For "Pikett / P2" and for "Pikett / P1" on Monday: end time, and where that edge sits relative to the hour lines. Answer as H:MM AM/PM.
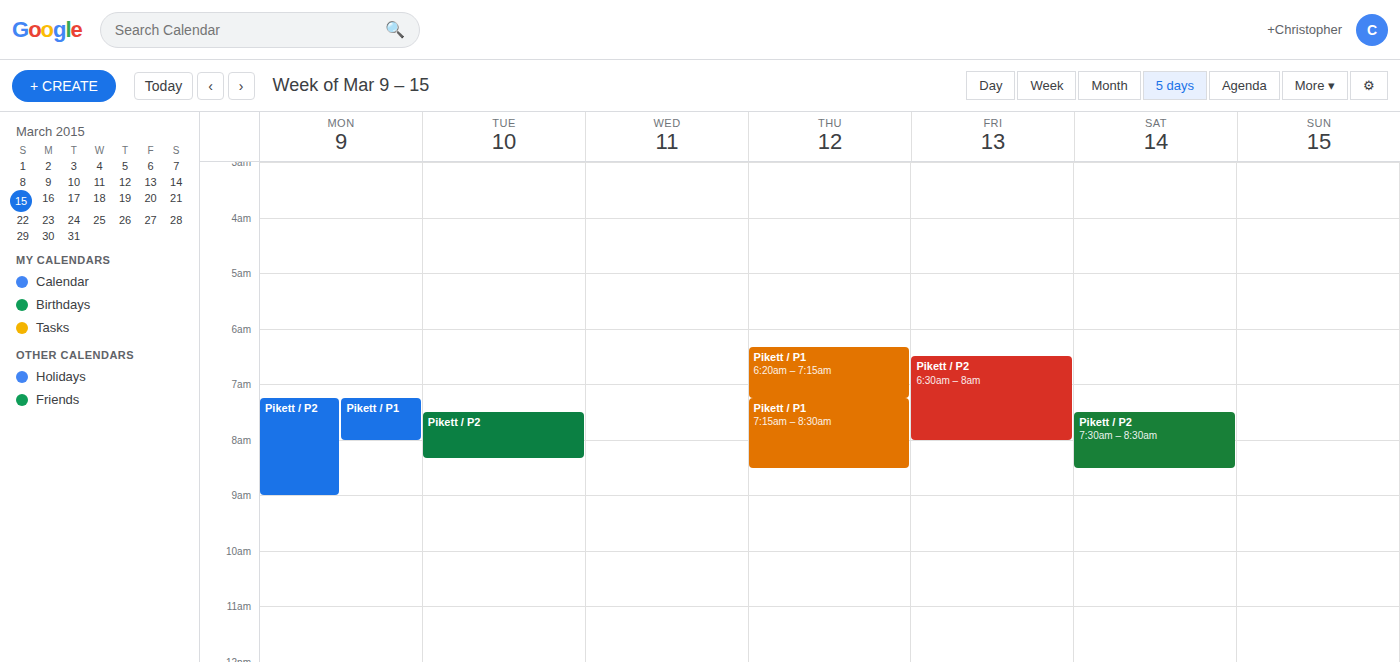
"Pikett / P2": 9:00 AM, exactly on the 9 AM line. "Pikett / P1": 8:00 AM, exactly on the 8 AM line.